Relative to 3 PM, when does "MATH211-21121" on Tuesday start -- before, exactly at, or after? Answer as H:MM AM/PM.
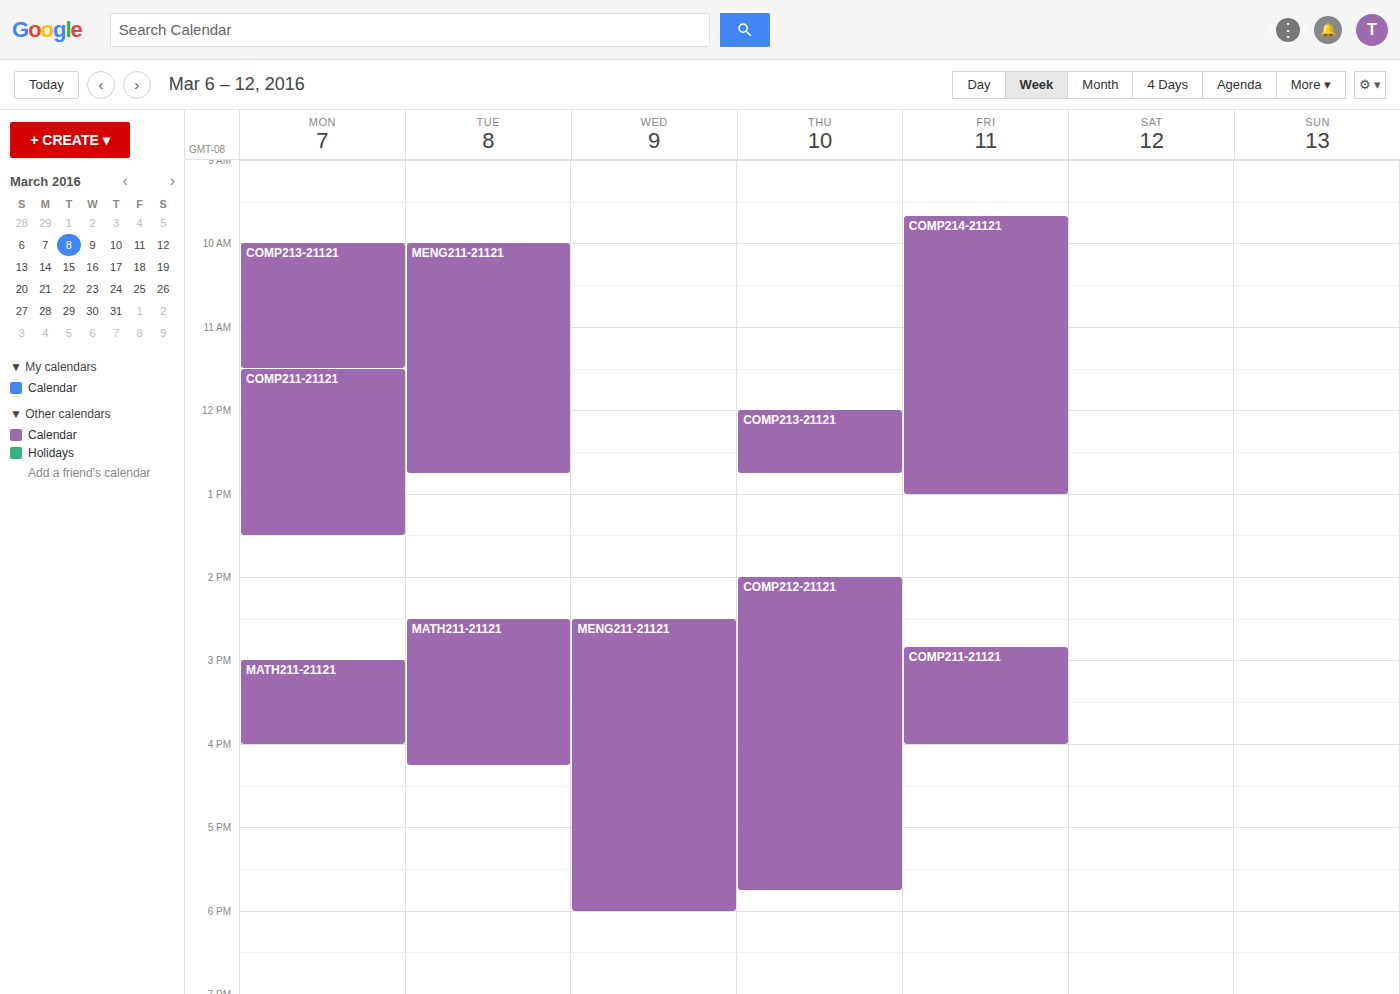
2:30 PM -- before 3 PM, 30 minutes above the 3 PM line.